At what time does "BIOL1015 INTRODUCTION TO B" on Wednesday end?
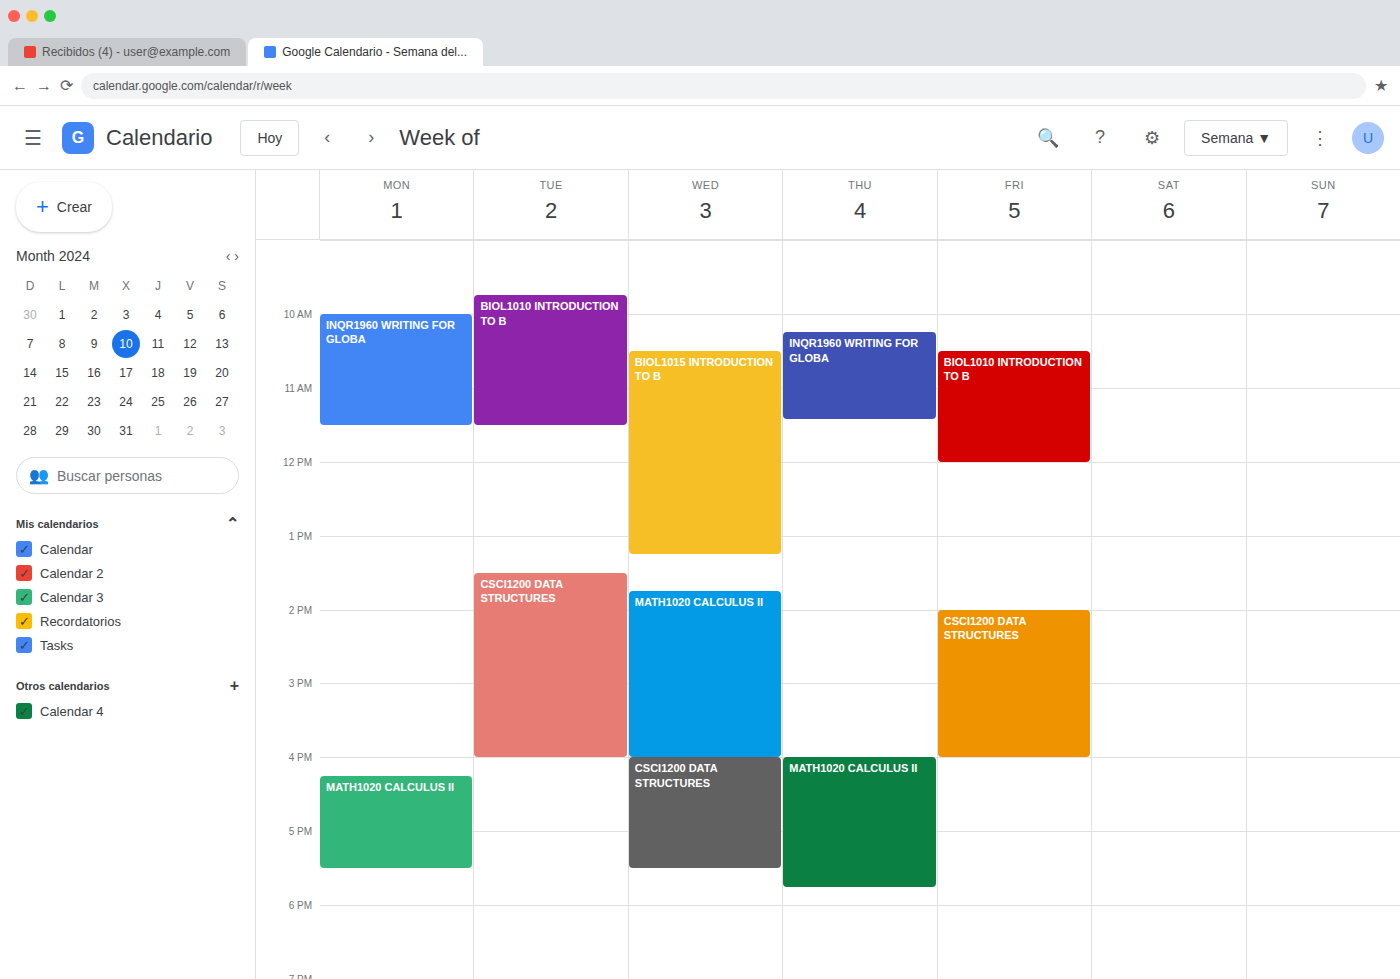
1:15 PM